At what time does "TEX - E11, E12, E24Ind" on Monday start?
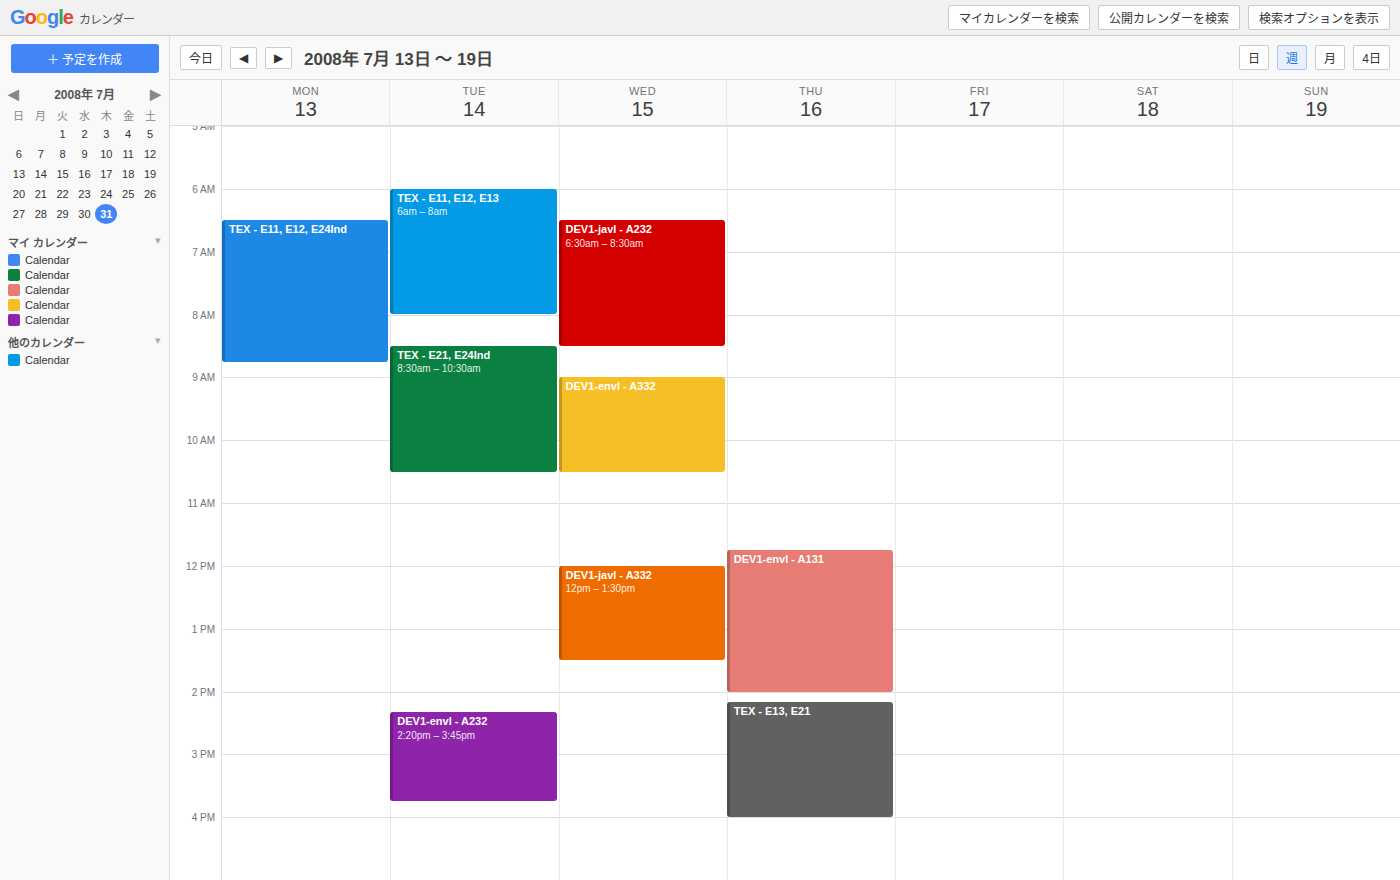
6:30 AM